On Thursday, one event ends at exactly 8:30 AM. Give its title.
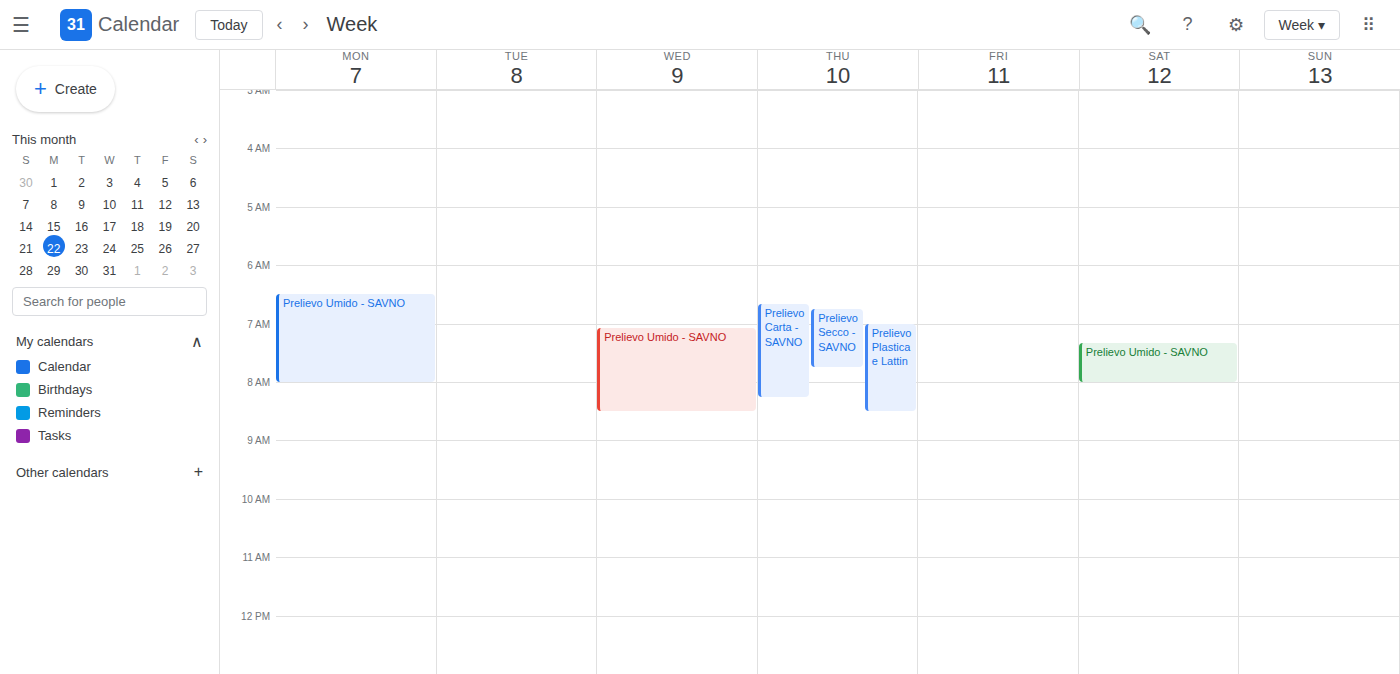
"Prelievo Plastica e Lattin"